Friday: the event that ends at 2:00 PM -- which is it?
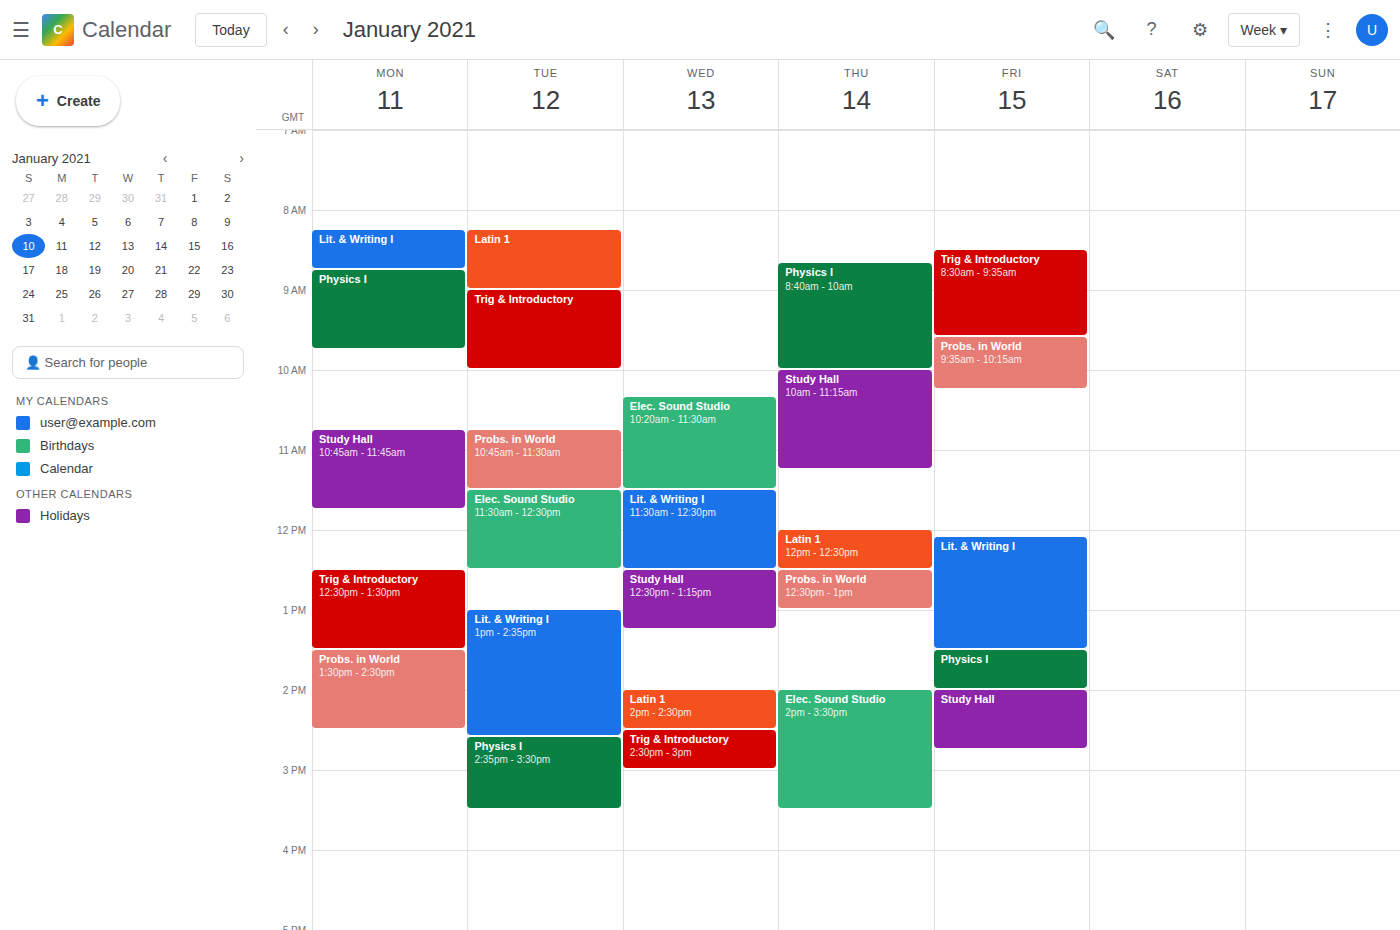
"Physics I"